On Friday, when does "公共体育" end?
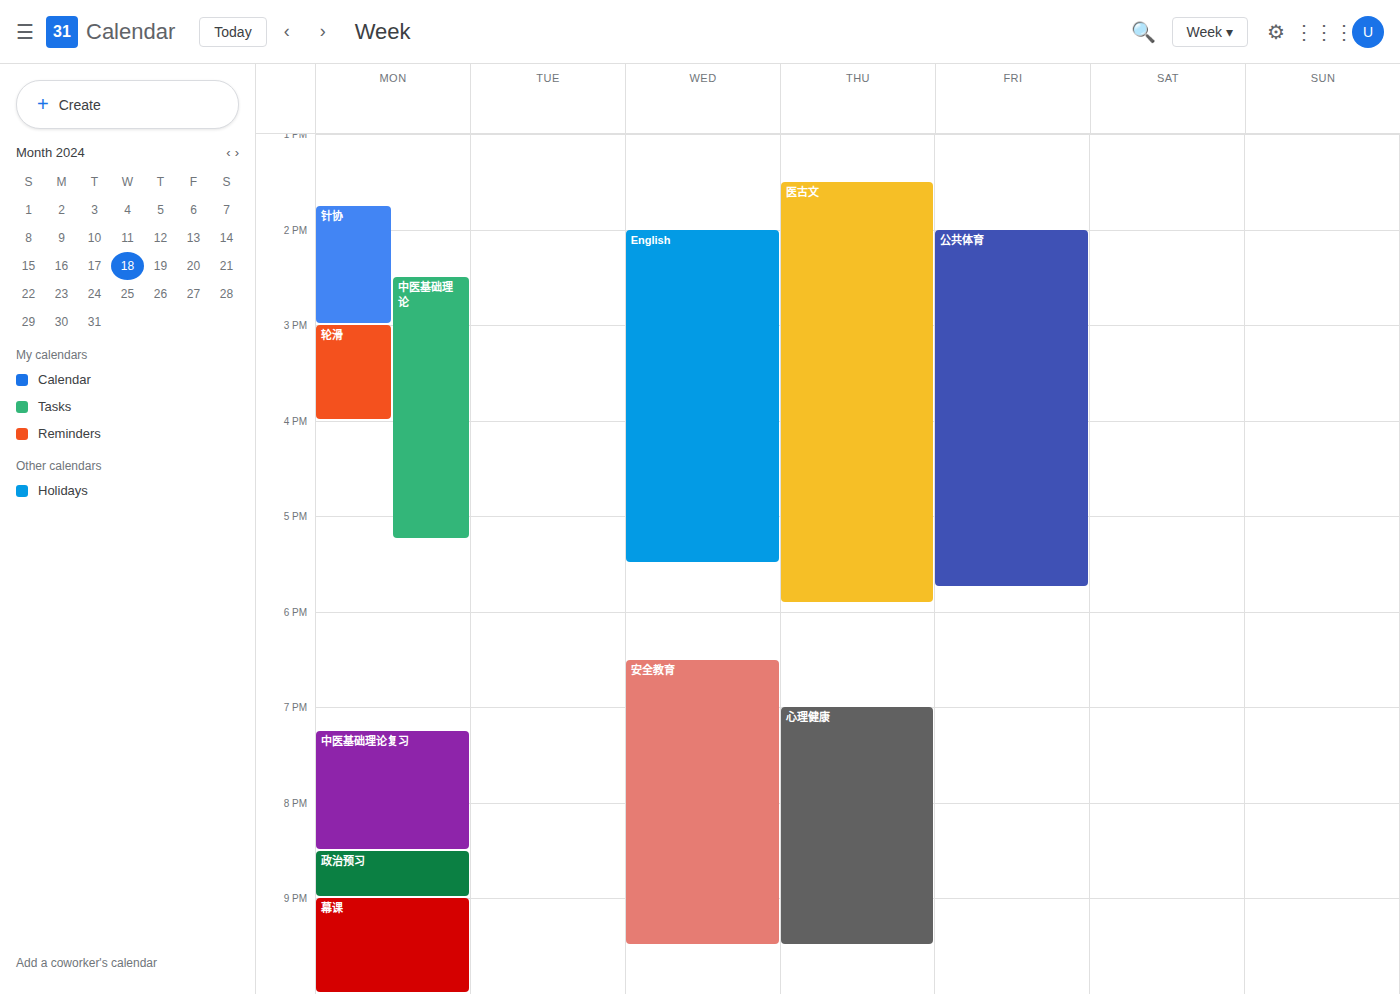
5:45 PM